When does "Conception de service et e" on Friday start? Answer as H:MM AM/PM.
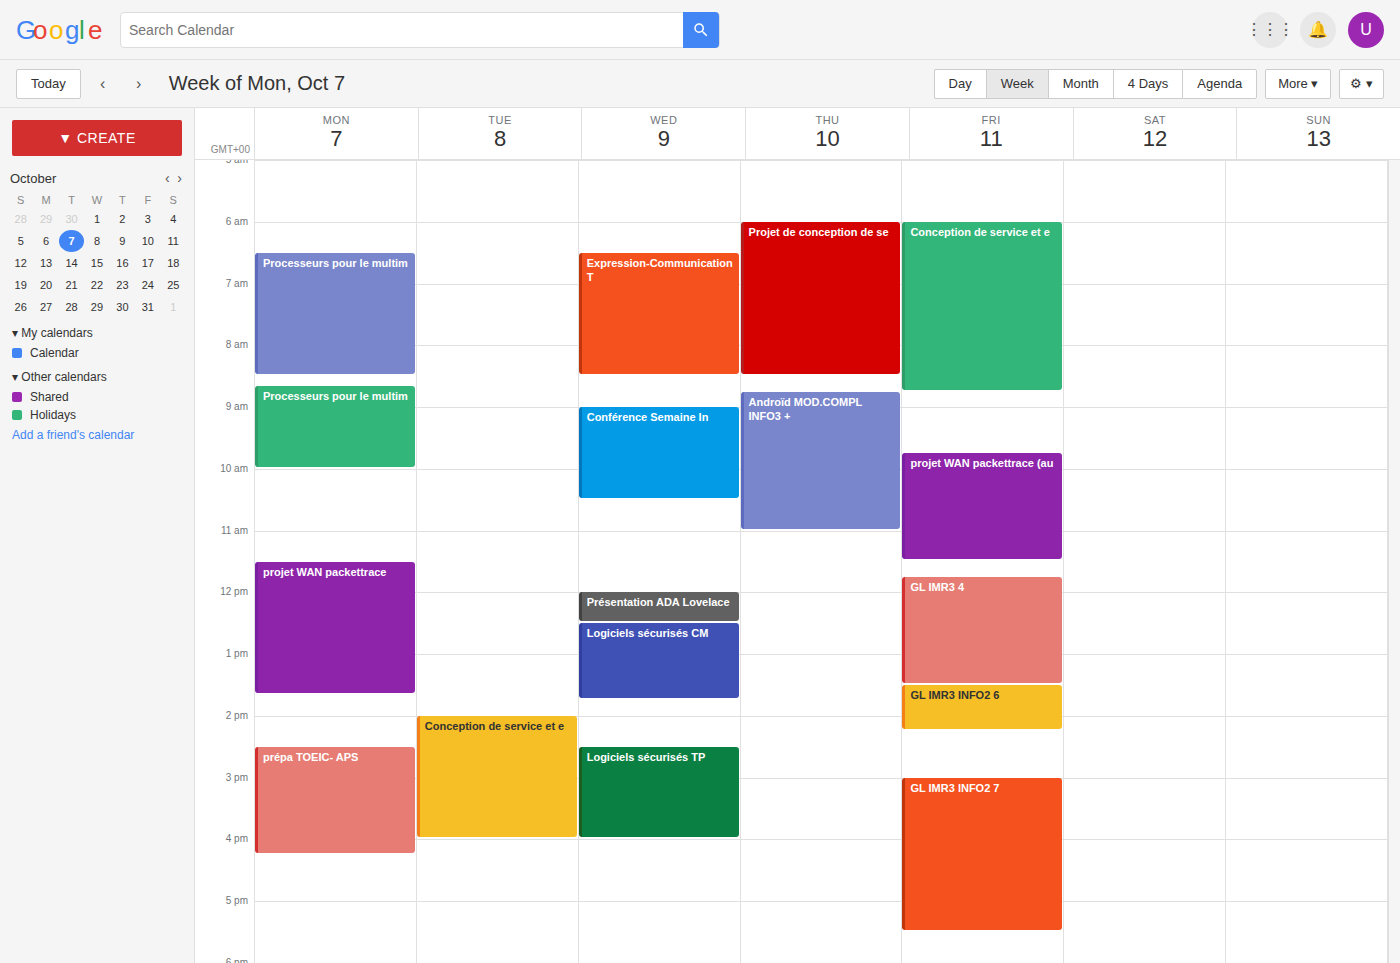
6:00 AM